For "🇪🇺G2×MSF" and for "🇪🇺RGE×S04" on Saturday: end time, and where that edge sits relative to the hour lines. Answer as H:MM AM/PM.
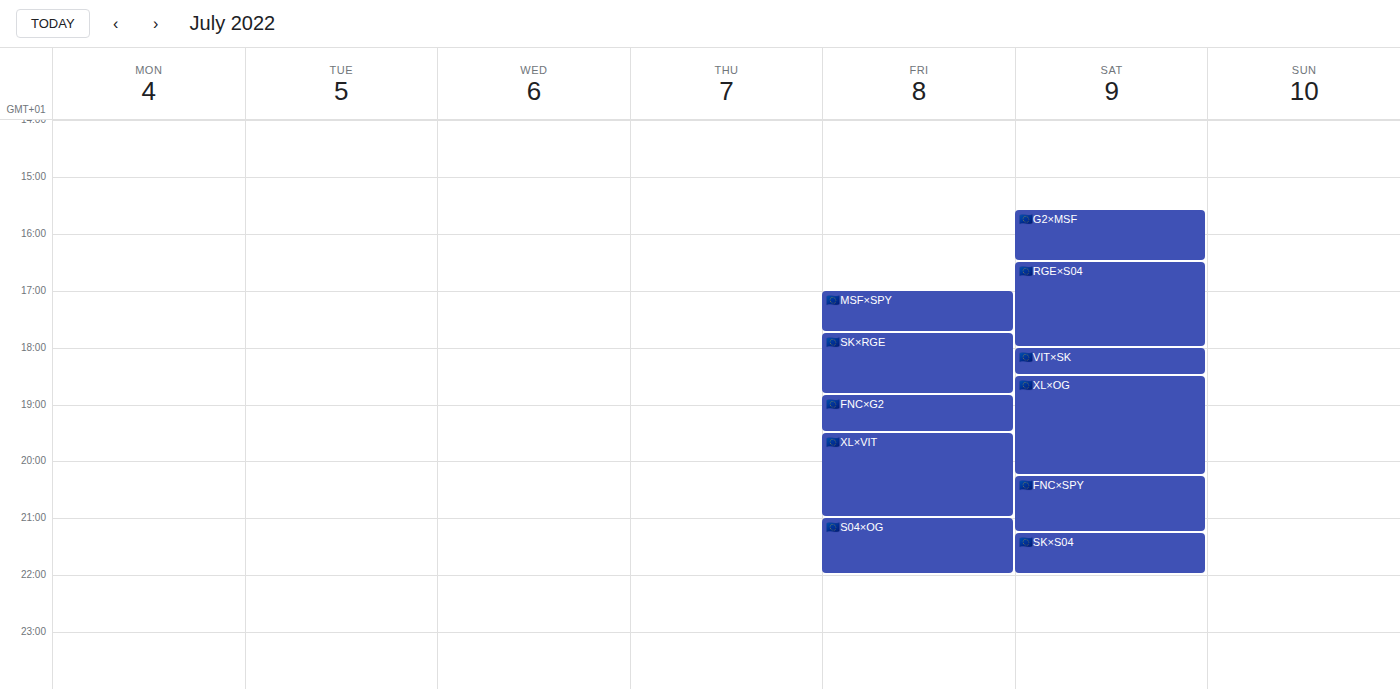
"🇪🇺G2×MSF": 4:30 PM, halfway between the 4 PM and 5 PM lines. "🇪🇺RGE×S04": 6:00 PM, exactly on the 6 PM line.